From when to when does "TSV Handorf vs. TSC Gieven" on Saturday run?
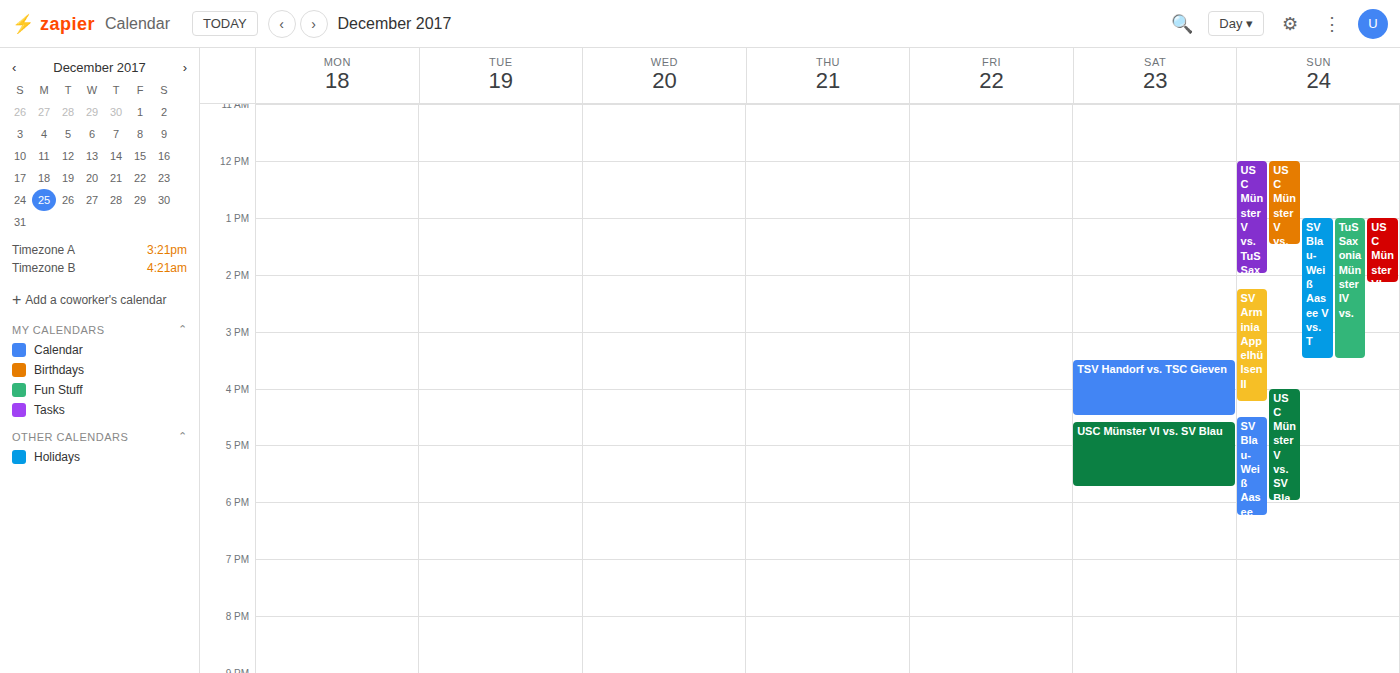
3:30 PM to 4:30 PM